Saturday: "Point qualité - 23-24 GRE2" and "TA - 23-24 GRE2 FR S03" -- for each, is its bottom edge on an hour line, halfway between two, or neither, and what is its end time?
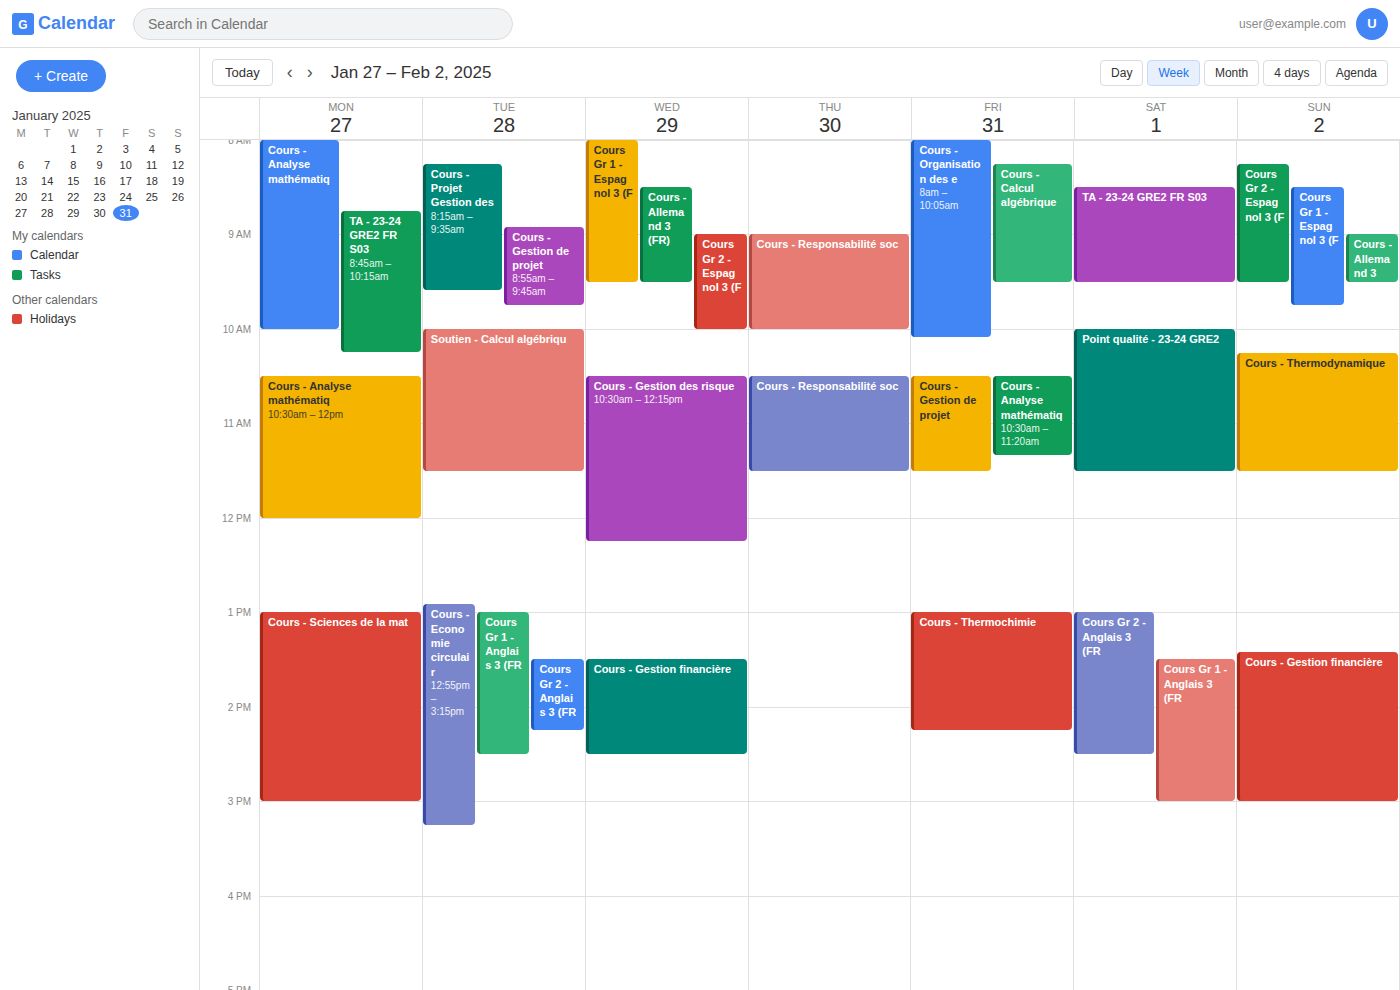
"Point qualité - 23-24 GRE2": 11:30 AM, halfway between the 11 AM and 12 PM lines. "TA - 23-24 GRE2 FR S03": 9:30 AM, halfway between the 9 AM and 10 AM lines.